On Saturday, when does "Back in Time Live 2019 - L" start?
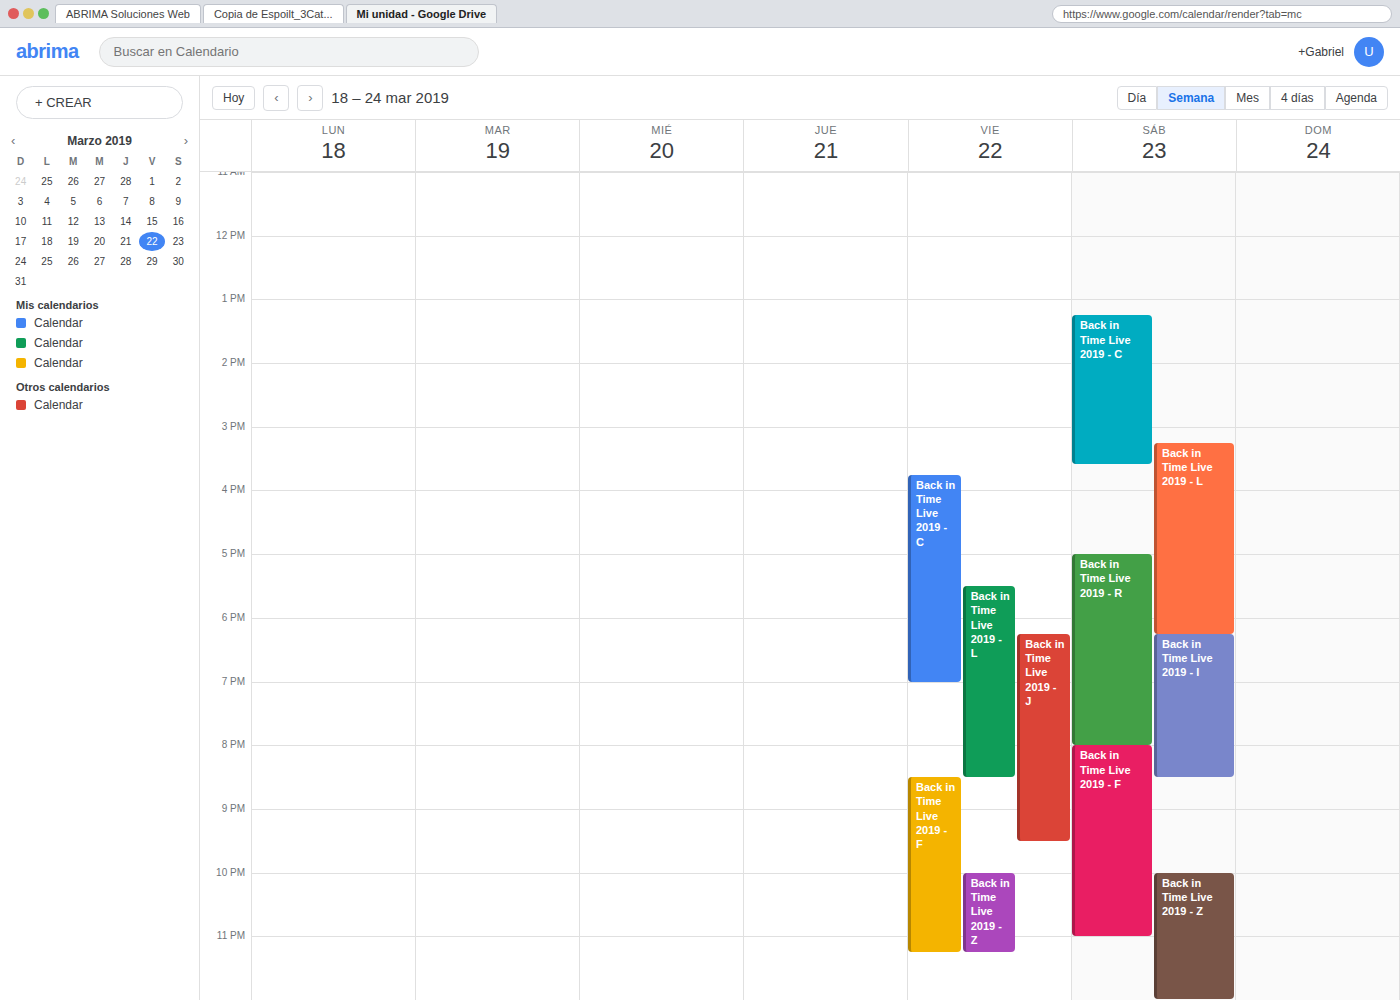
3:15 PM